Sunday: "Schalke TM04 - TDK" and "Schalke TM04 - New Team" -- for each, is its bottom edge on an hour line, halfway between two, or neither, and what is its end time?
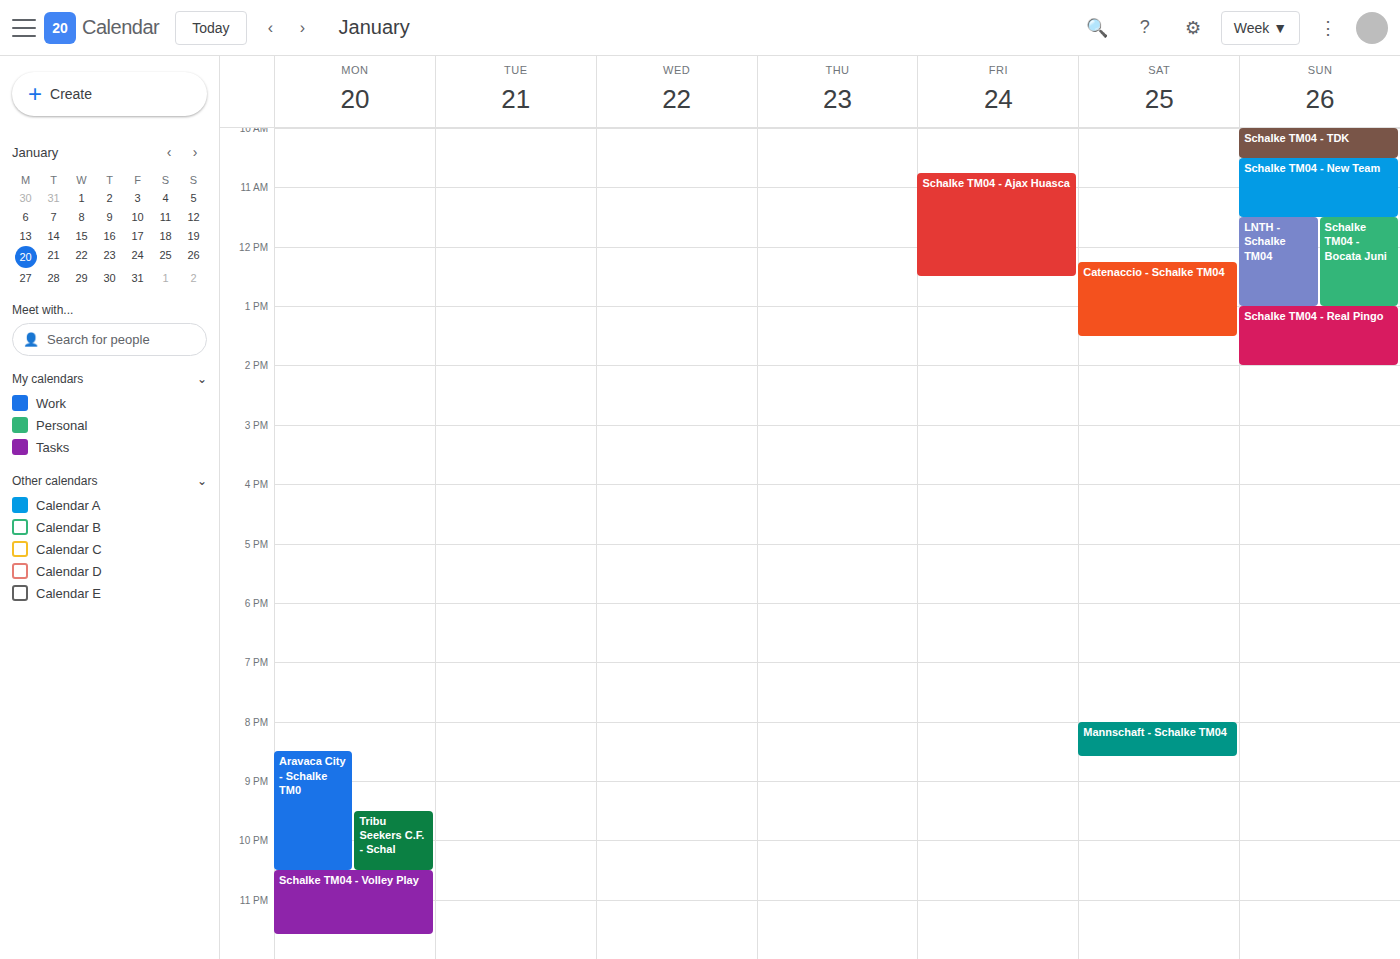
"Schalke TM04 - TDK": 10:30 AM, halfway between the 10 AM and 11 AM lines. "Schalke TM04 - New Team": 11:30 AM, halfway between the 11 AM and 12 PM lines.